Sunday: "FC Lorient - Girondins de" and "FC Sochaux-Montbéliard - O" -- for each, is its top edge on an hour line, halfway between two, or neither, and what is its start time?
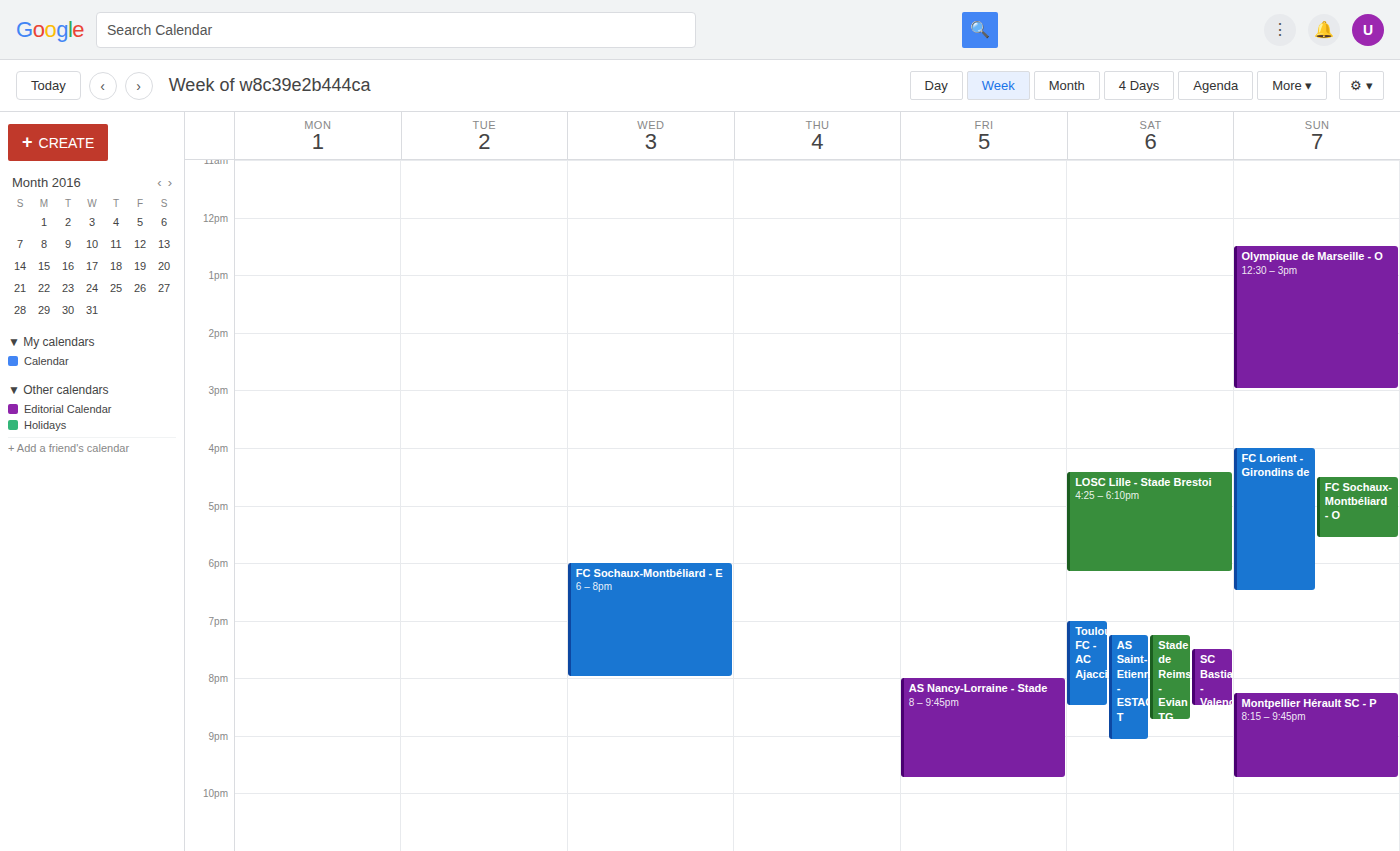
"FC Lorient - Girondins de": 4:00 PM, exactly on the 4 PM line. "FC Sochaux-Montbéliard - O": 4:30 PM, halfway between the 4 PM and 5 PM lines.